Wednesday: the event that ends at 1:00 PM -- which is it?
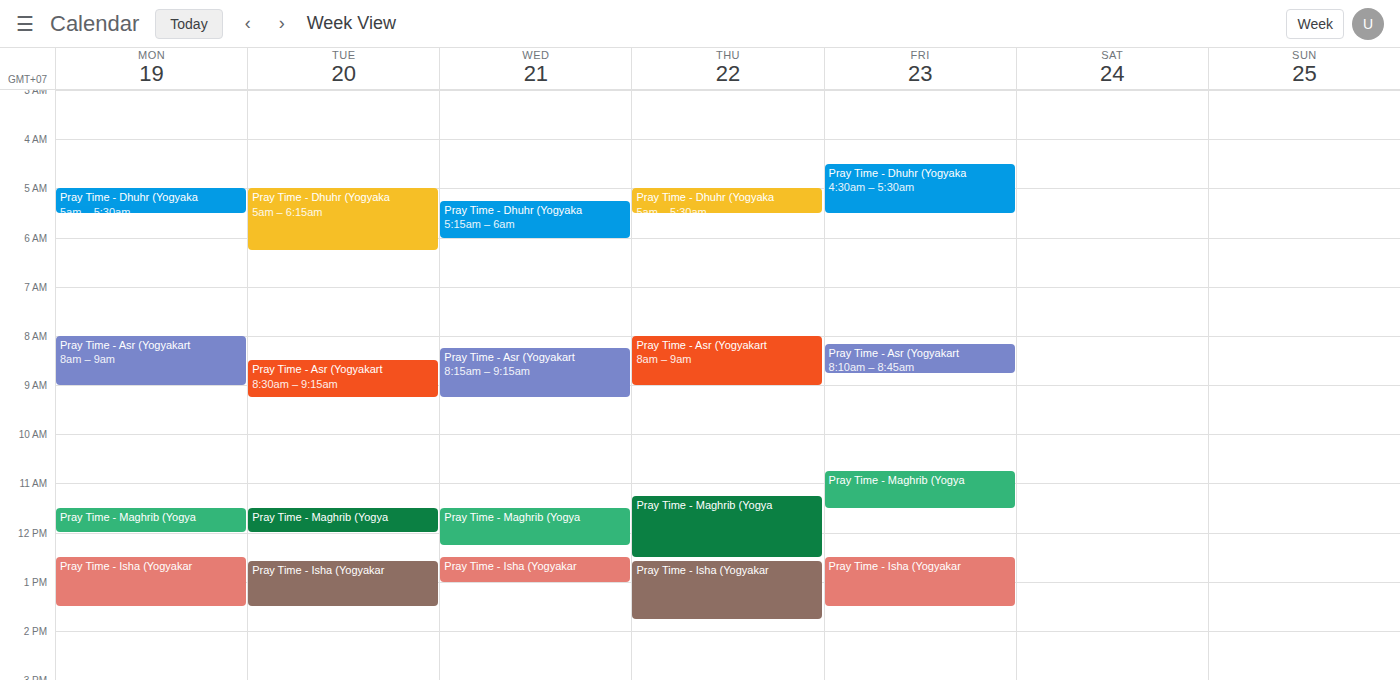
"Pray Time - Isha (Yogyakar"